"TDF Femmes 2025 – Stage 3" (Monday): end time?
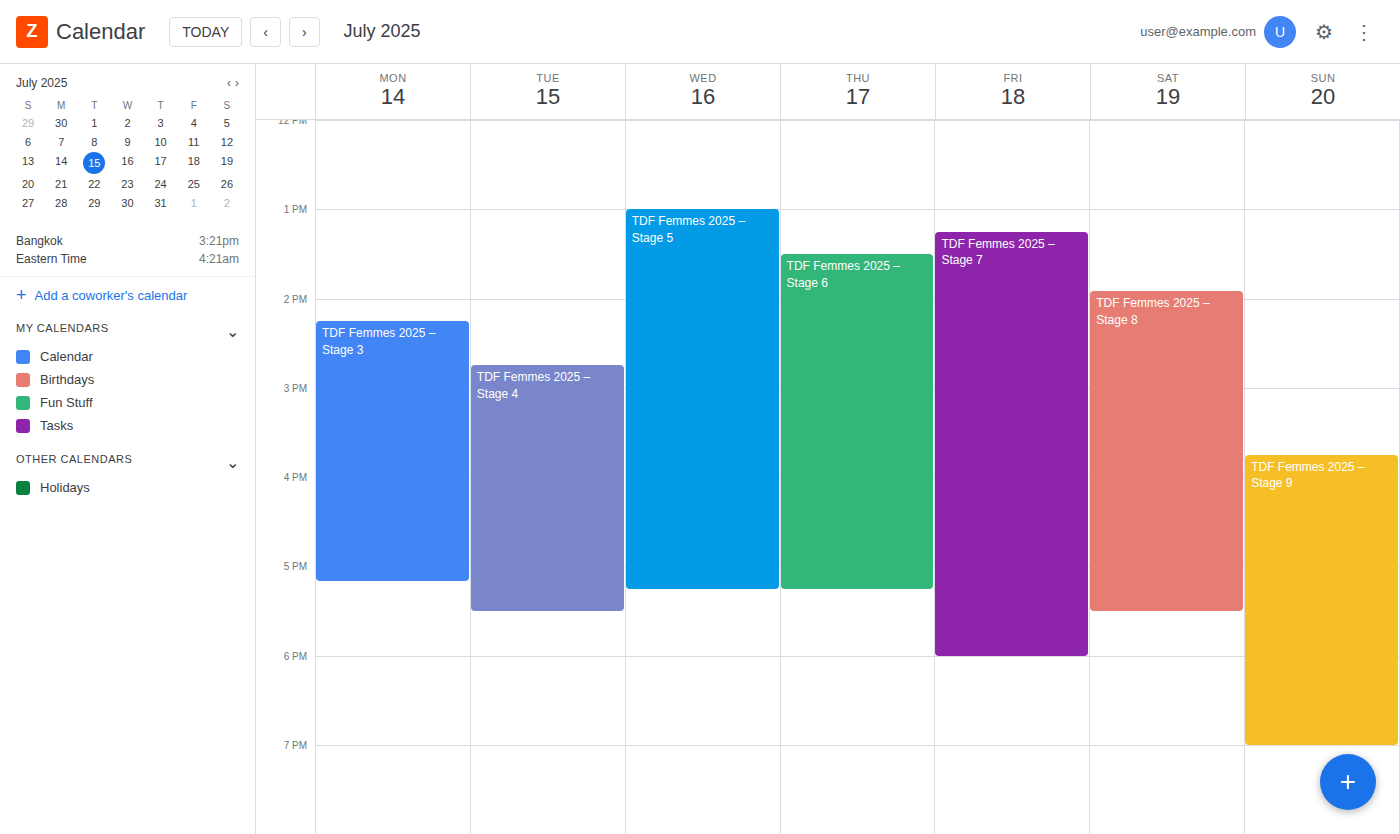
5:10 PM